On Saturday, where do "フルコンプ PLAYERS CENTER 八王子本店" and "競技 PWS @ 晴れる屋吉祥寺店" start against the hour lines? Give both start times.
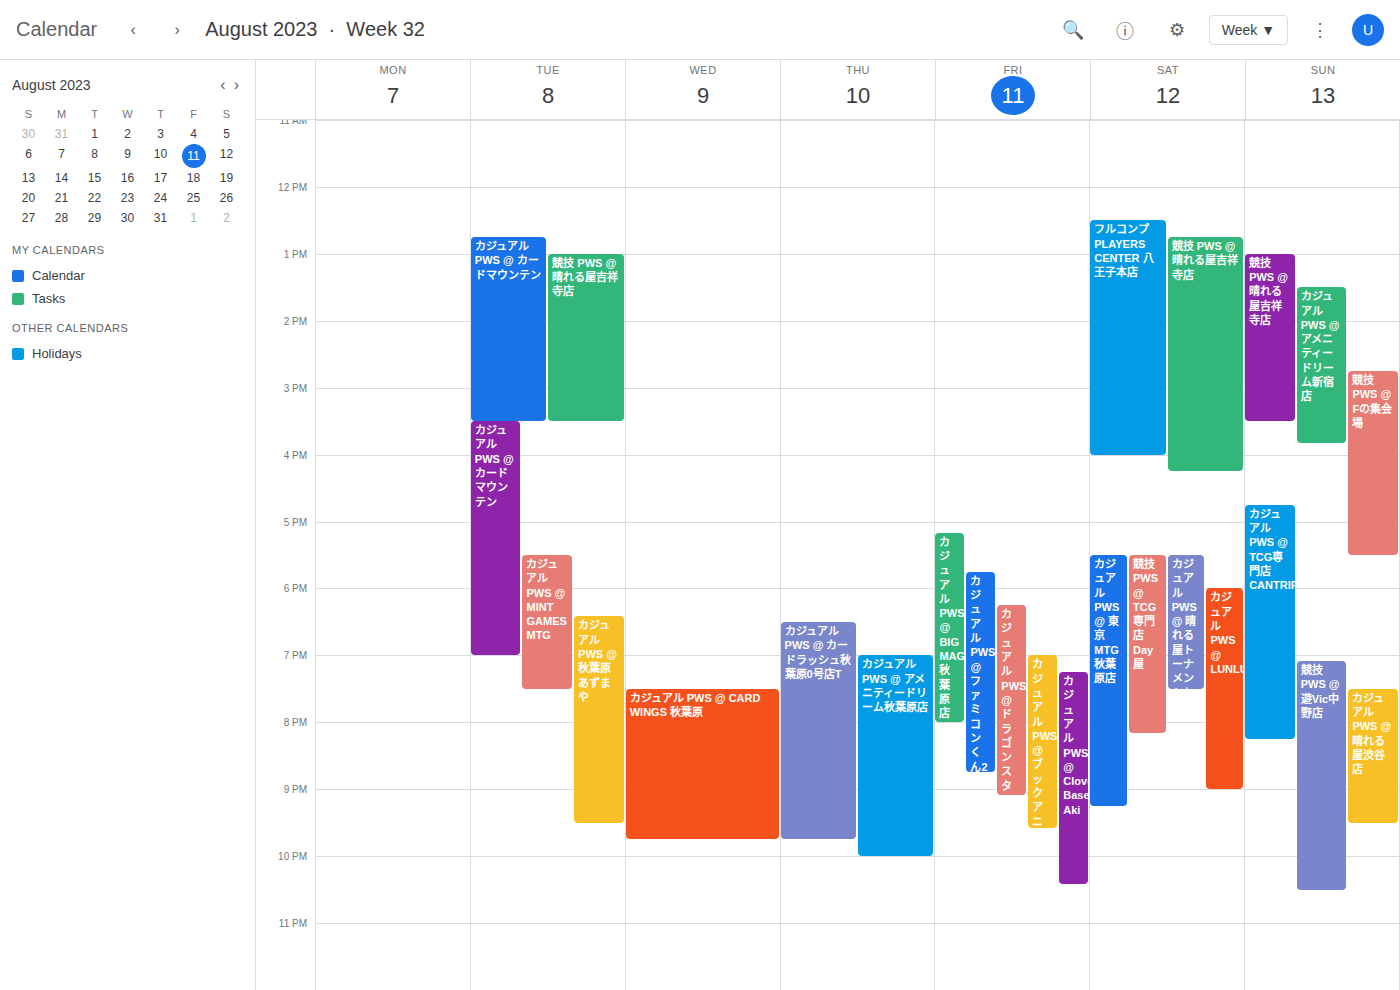
"フルコンプ PLAYERS CENTER 八王子本店": 12:30 PM, halfway between the 12 PM and 1 PM lines. "競技 PWS @ 晴れる屋吉祥寺店": 12:45 PM, neither: three quarters of the way from the 12 PM line to the 1 PM line.